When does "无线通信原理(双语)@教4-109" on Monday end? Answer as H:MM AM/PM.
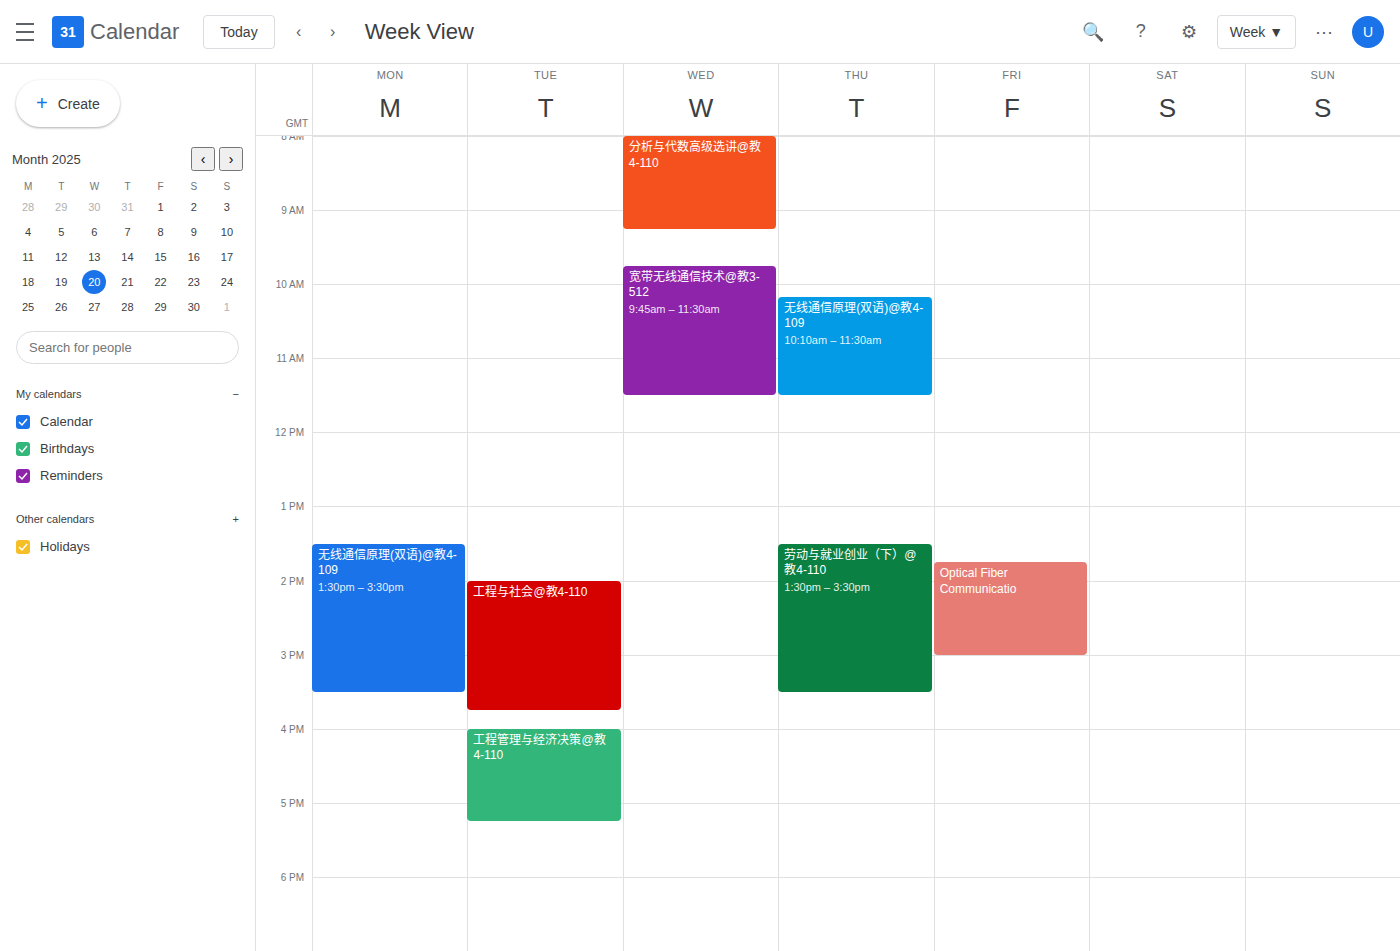
3:30 PM